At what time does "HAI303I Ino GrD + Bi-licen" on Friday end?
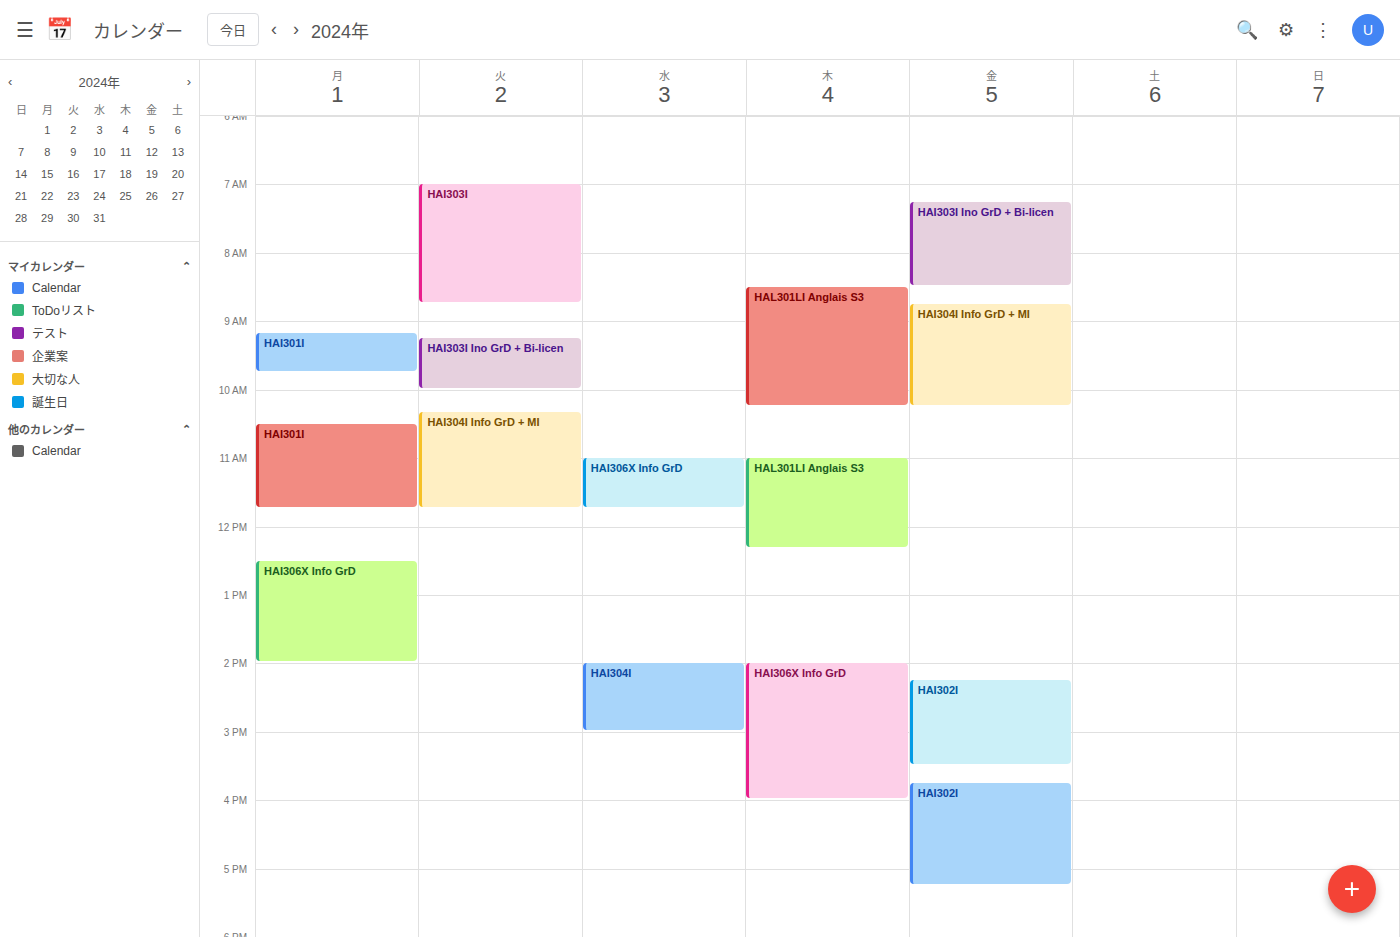
8:30 AM